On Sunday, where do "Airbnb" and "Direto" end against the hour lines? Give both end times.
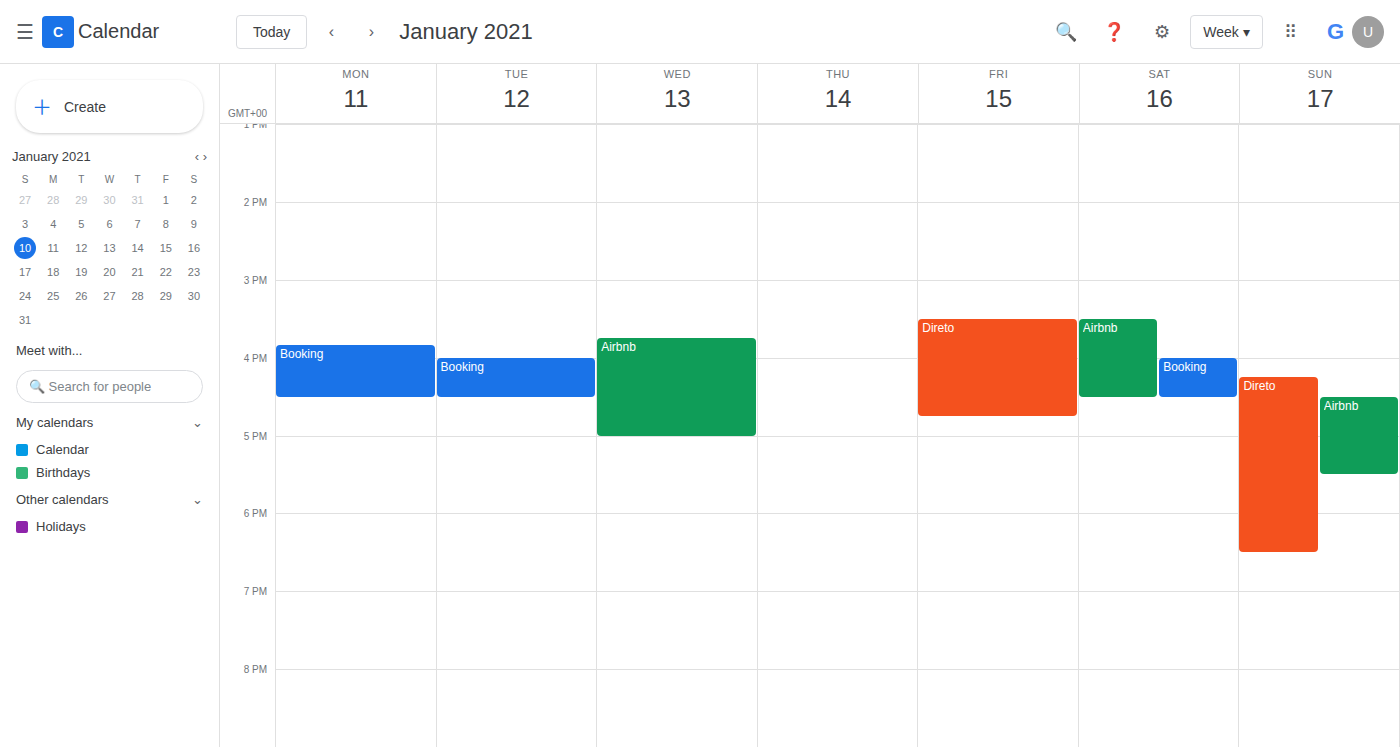
"Airbnb": 5:30 PM, halfway between the 5 PM and 6 PM lines. "Direto": 6:30 PM, halfway between the 6 PM and 7 PM lines.